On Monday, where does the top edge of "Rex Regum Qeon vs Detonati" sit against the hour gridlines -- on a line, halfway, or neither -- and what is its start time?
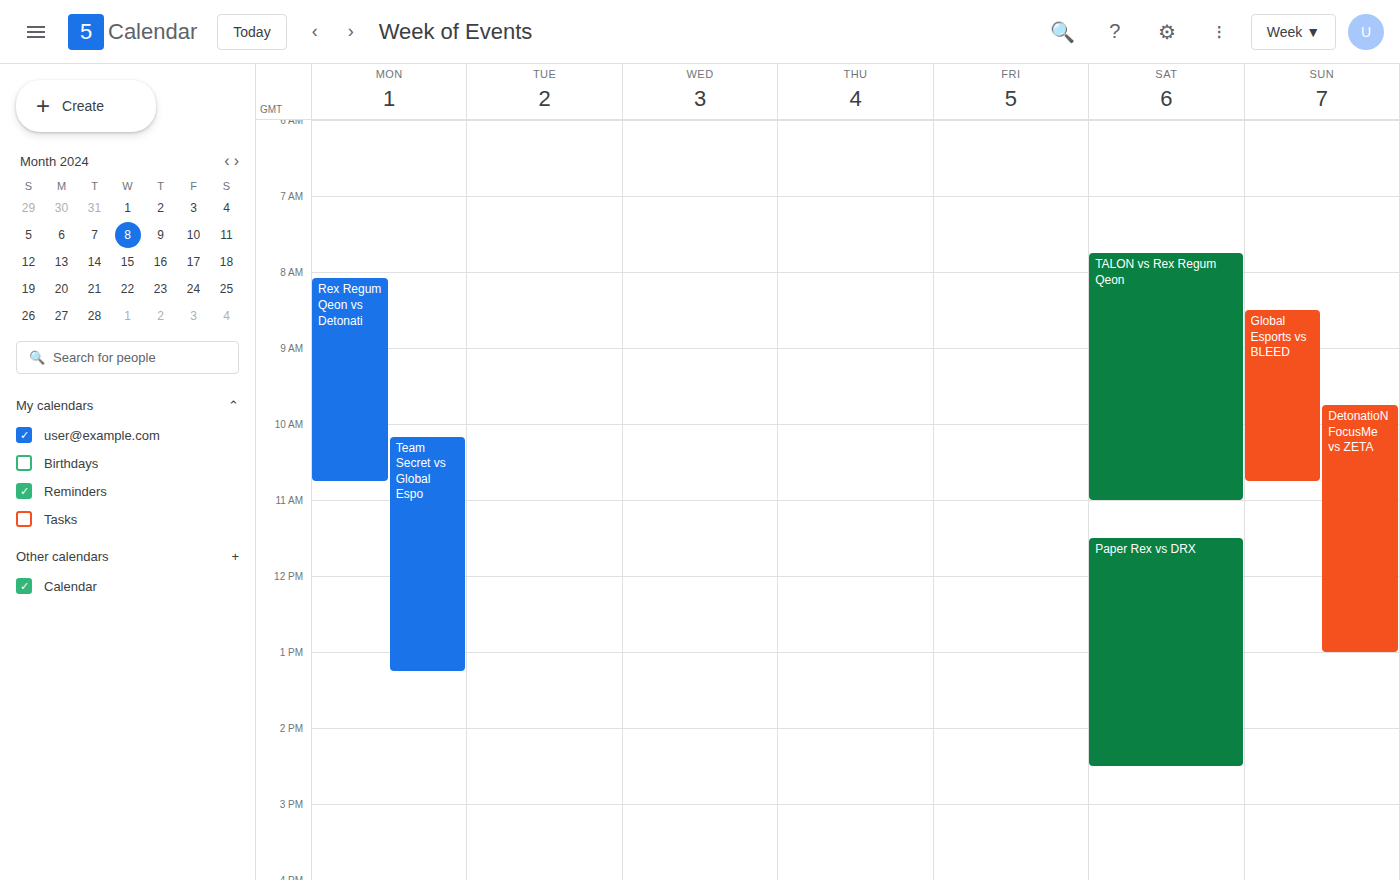
8:05 AM -- neither: 5 minutes below the 8 AM line and 55 minutes above the 9 AM line.